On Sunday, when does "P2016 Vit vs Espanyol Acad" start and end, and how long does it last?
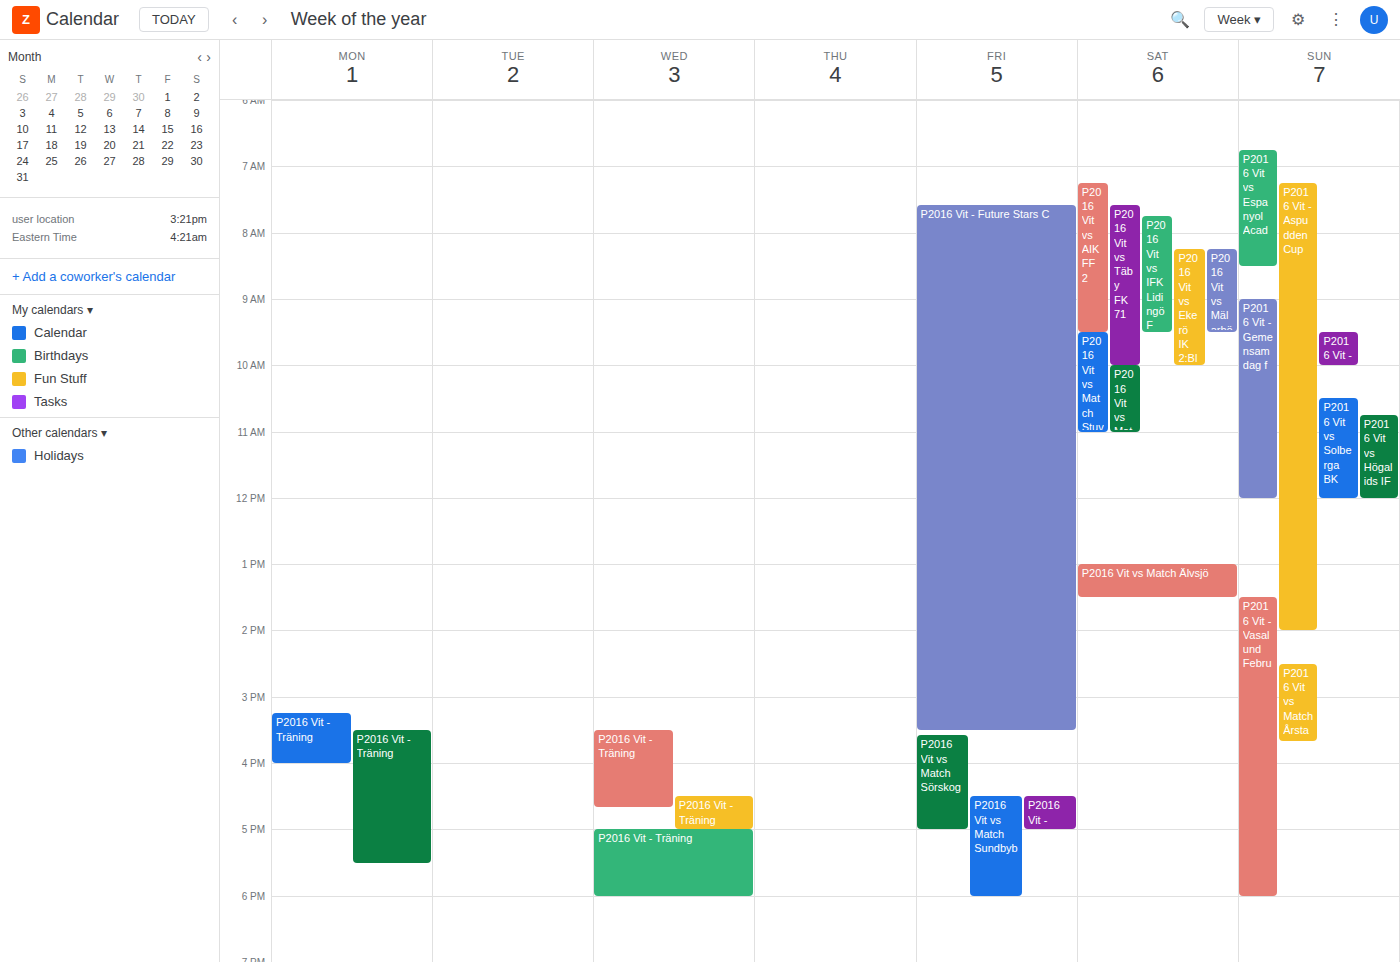
6:45 AM to 8:30 AM, 1 hour 45 minutes